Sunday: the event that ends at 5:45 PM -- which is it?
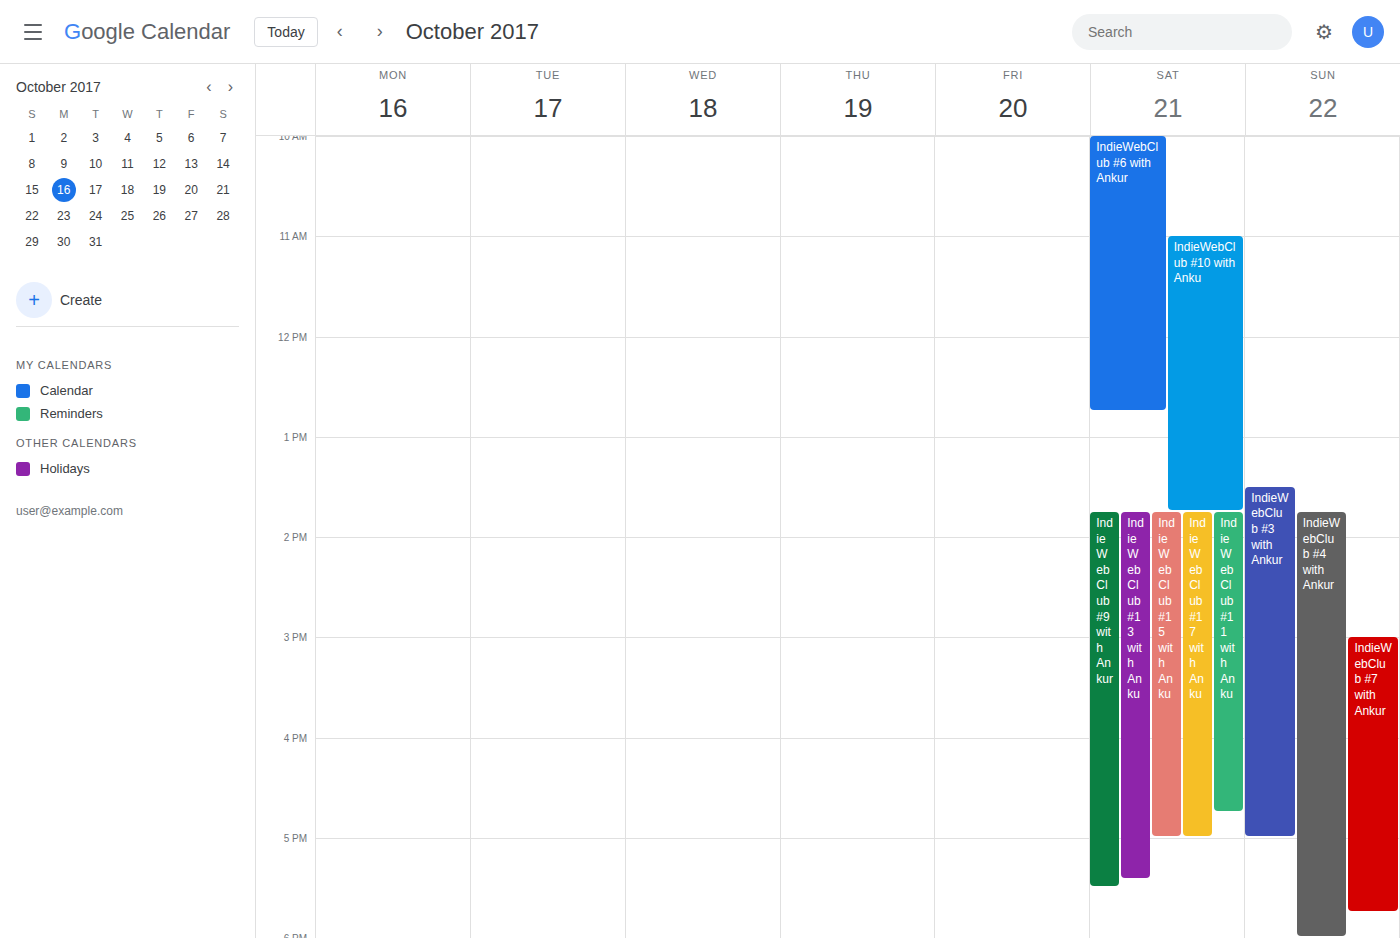
"IndieWebClub #7 with Ankur"